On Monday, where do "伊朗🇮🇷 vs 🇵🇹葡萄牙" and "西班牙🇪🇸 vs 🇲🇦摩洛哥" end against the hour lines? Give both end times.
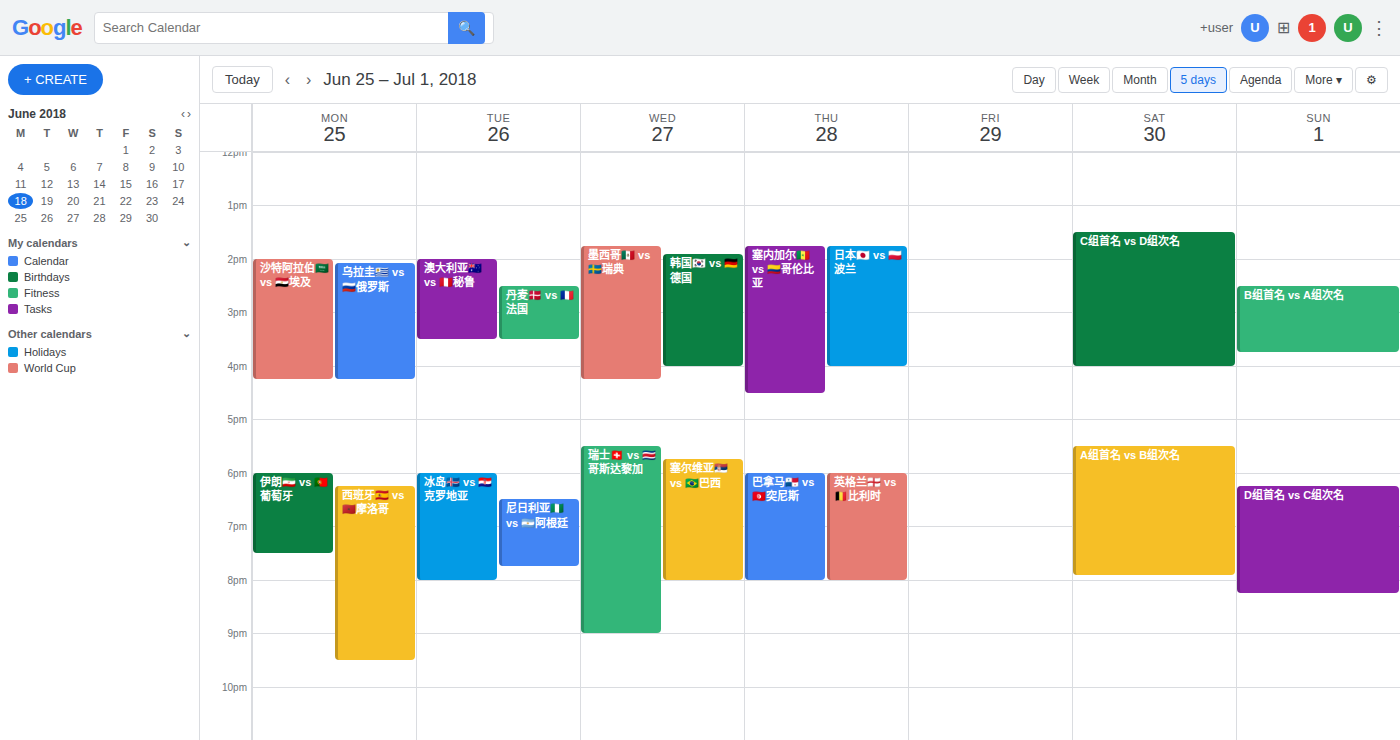
"伊朗🇮🇷 vs 🇵🇹葡萄牙": 19:30, halfway between the 19:00 and 20:00 lines. "西班牙🇪🇸 vs 🇲🇦摩洛哥": 21:30, halfway between the 21:00 and 22:00 lines.